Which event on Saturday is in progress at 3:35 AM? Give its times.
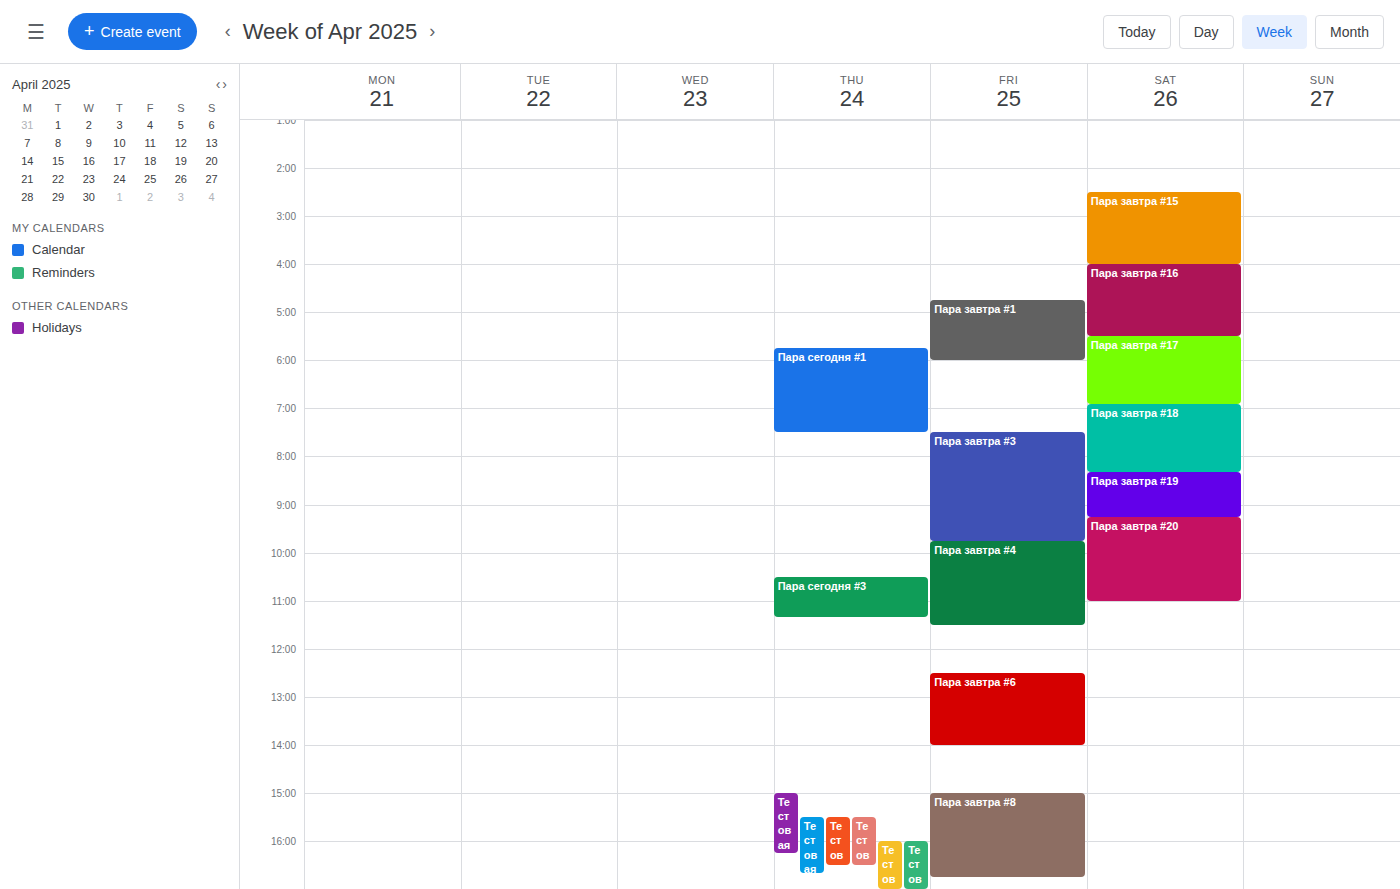
"Пара завтра #15", 2:30 AM to 4:00 AM